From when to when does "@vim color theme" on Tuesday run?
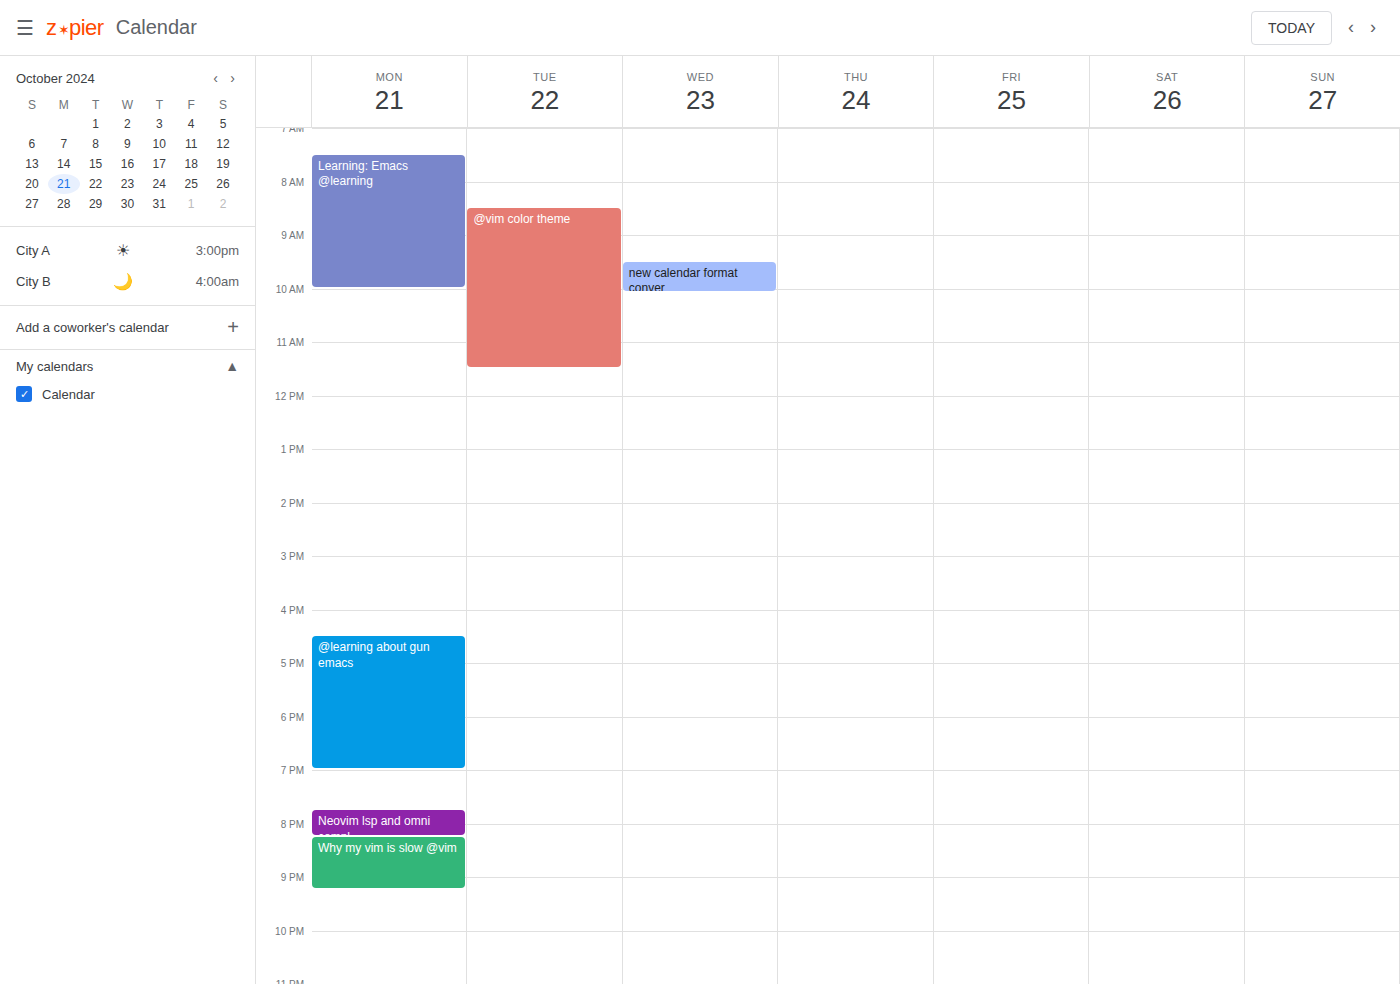
8:30 AM to 11:30 AM